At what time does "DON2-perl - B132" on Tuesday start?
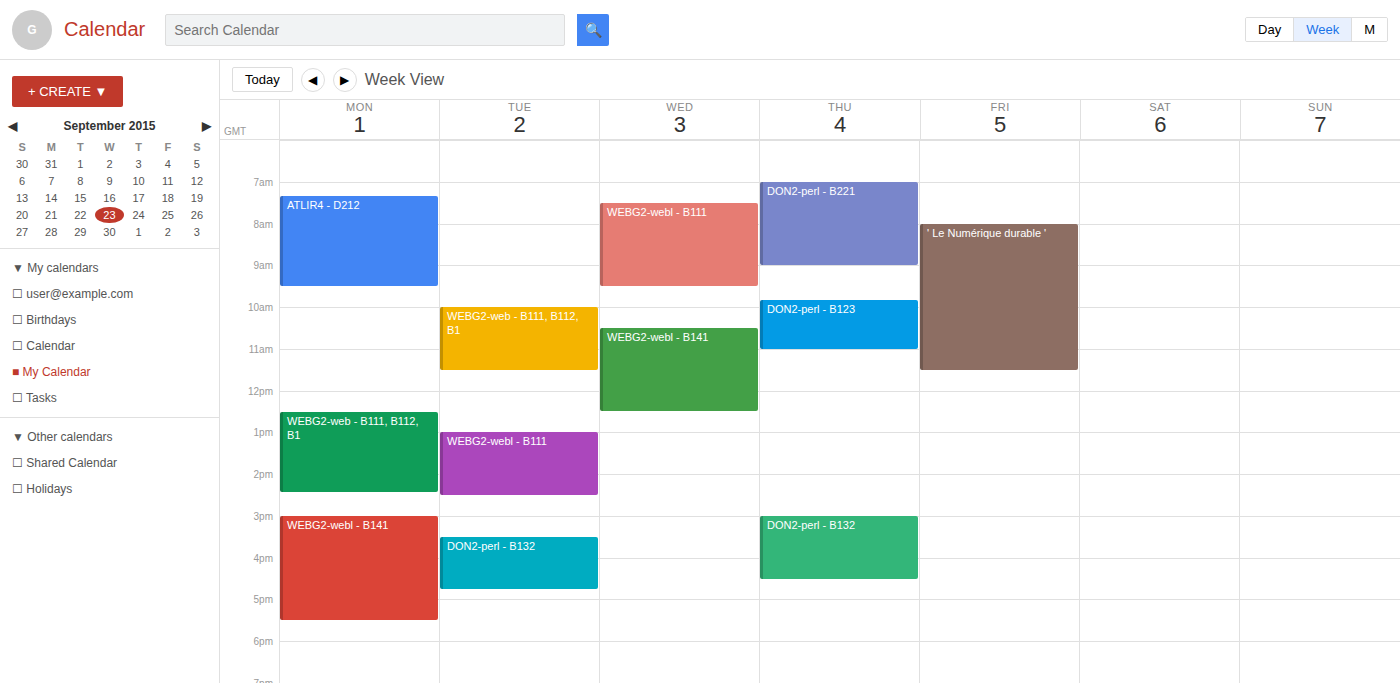
3:30 PM